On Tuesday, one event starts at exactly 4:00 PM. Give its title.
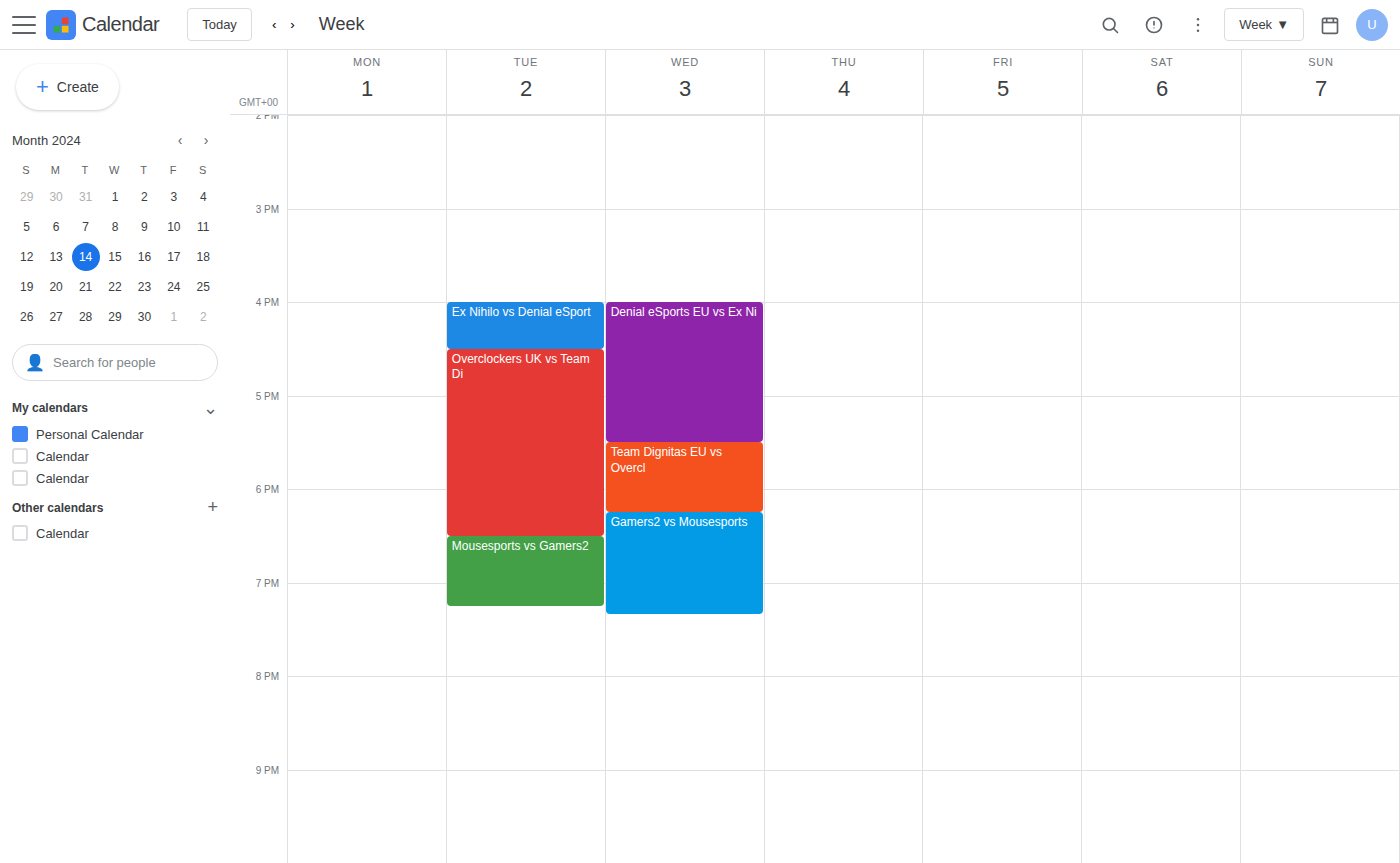
"Ex Nihilo vs Denial eSport"